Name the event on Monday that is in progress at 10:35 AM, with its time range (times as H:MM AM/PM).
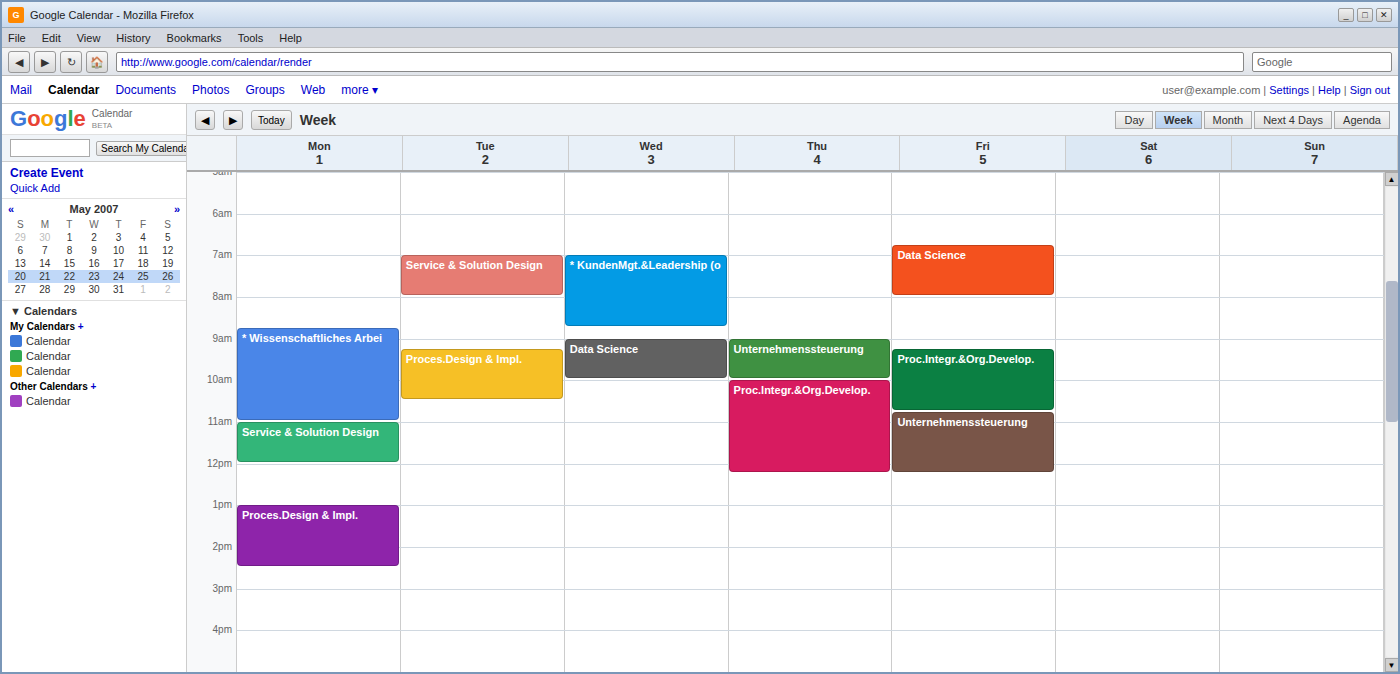
"* Wissenschaftliches Arbei", 8:45 AM to 11:00 AM